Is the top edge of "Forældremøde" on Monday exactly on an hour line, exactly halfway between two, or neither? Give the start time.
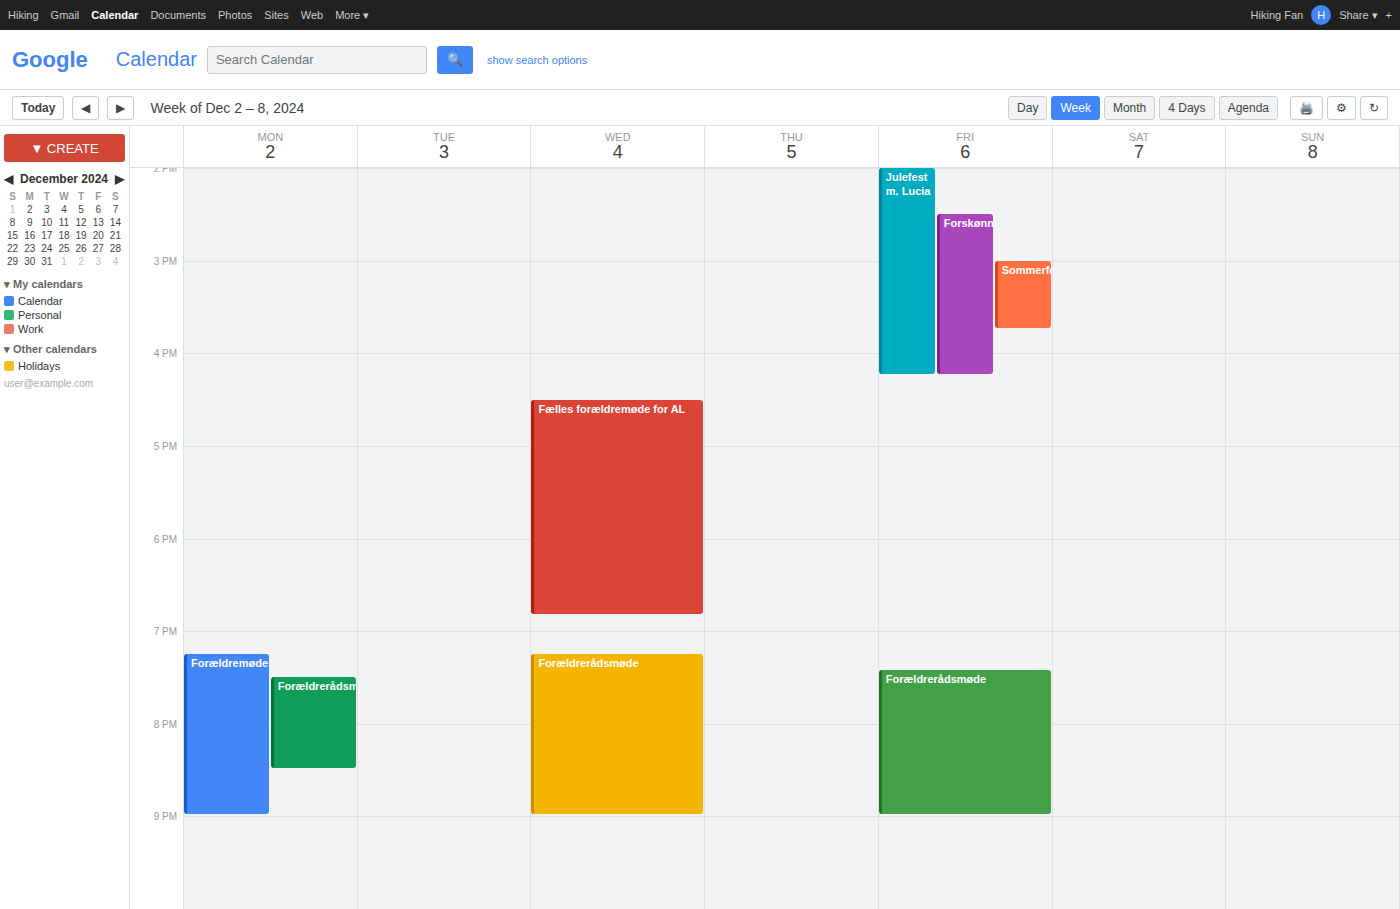
7:15 PM -- neither: a quarter of the way from the 7 PM line to the 8 PM line.